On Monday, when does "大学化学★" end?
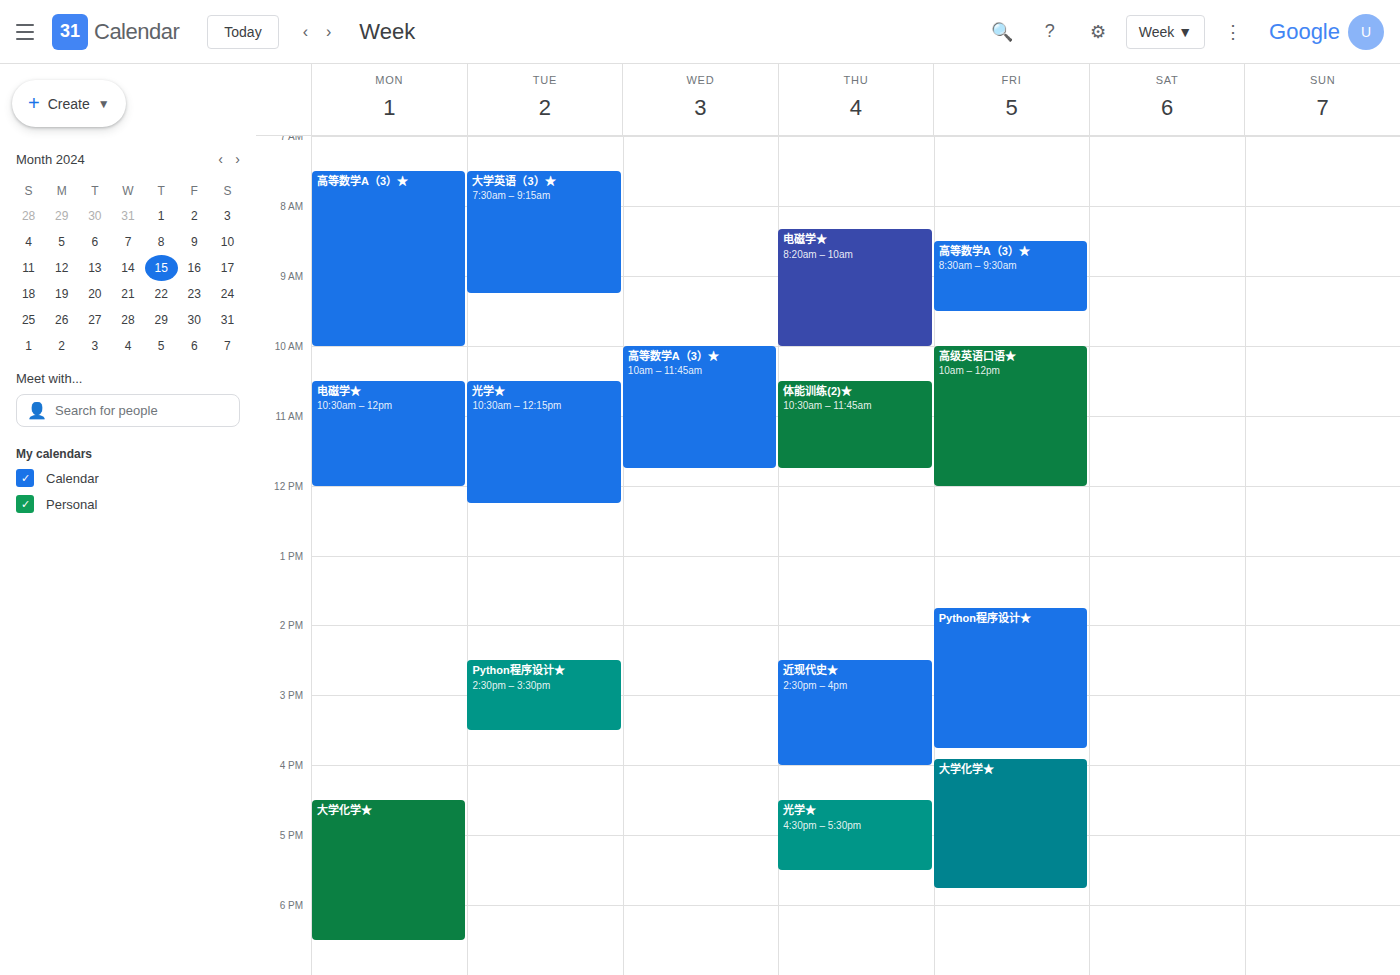
18:30